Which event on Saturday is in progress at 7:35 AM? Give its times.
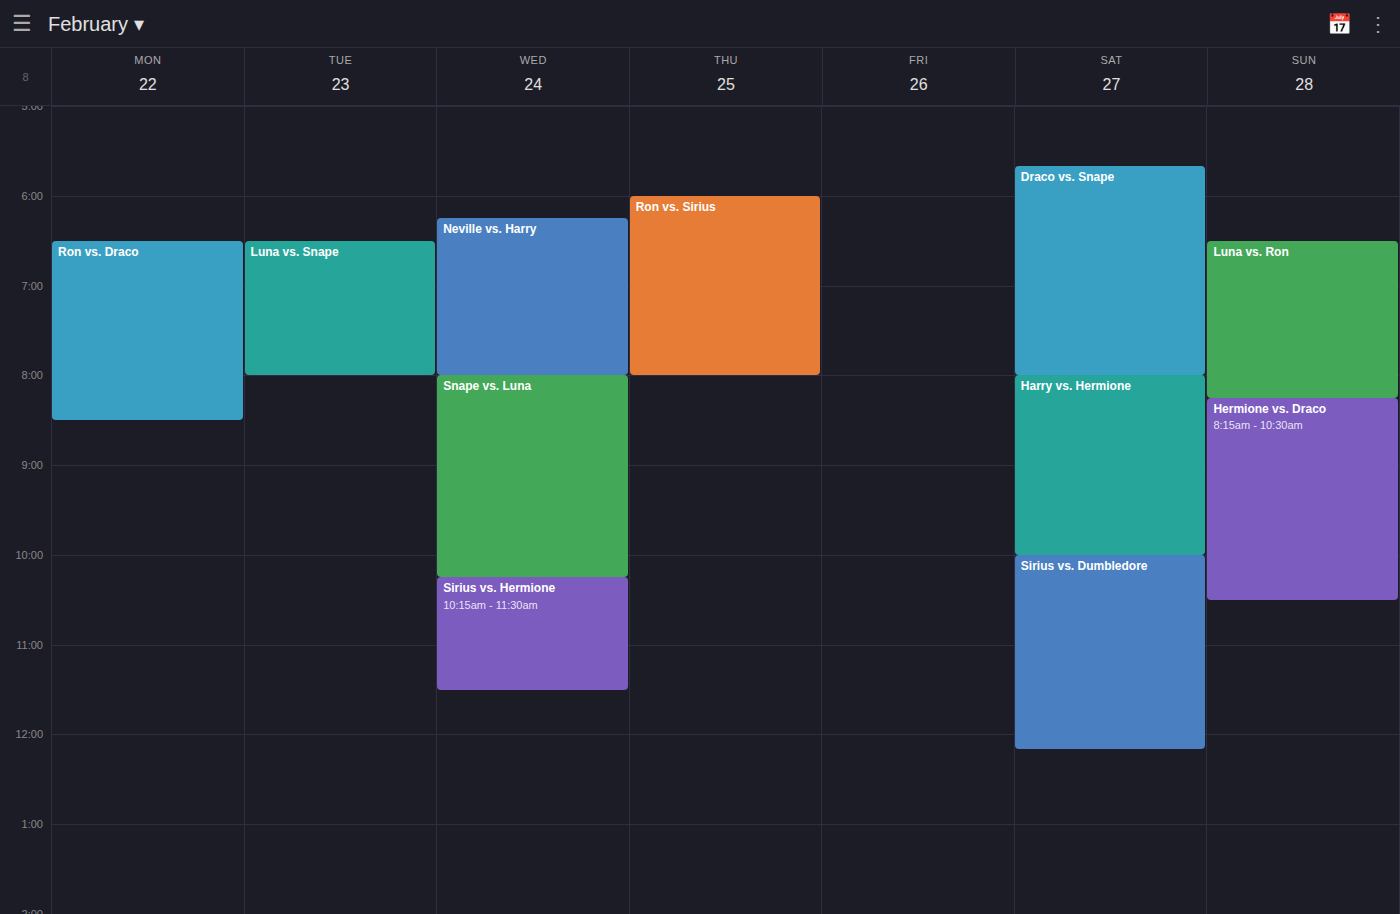
"Draco vs. Snape", 5:40 AM to 8:00 AM